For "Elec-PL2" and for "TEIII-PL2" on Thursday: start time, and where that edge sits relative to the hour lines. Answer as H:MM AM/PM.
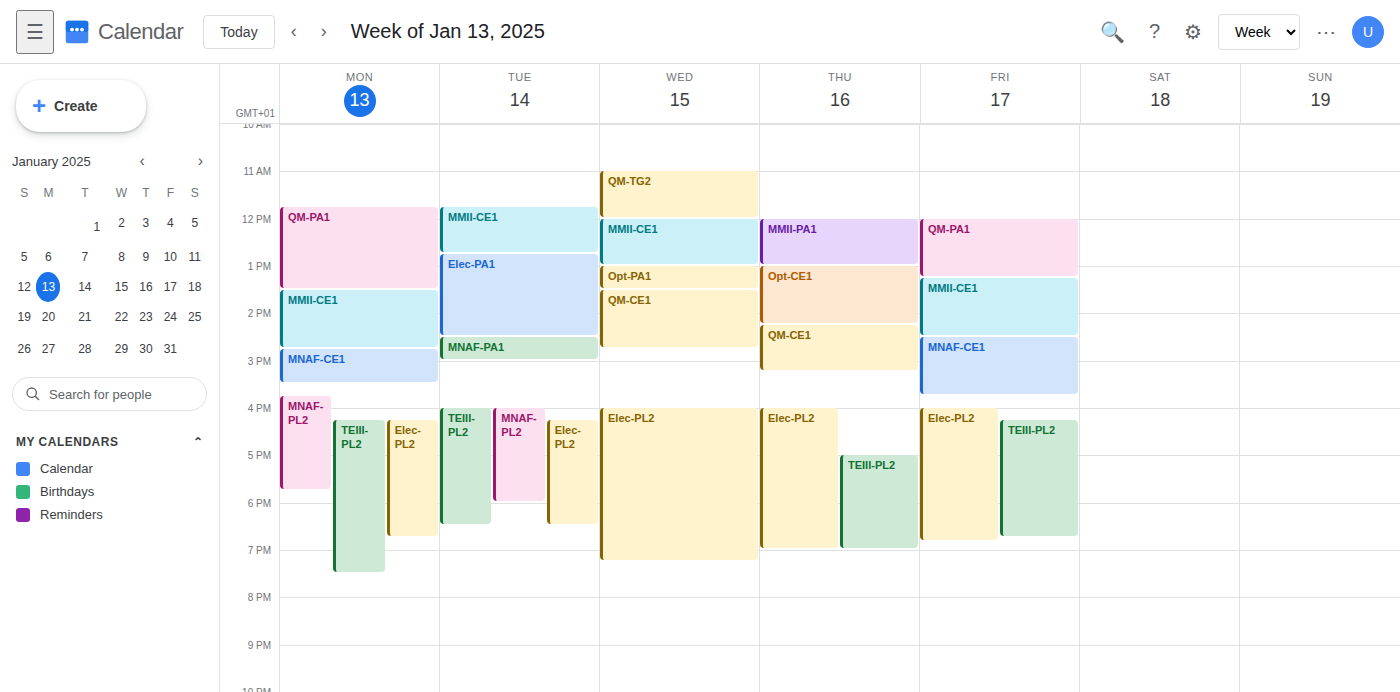
"Elec-PL2": 4:00 PM, exactly on the 4 PM line. "TEIII-PL2": 5:00 PM, exactly on the 5 PM line.